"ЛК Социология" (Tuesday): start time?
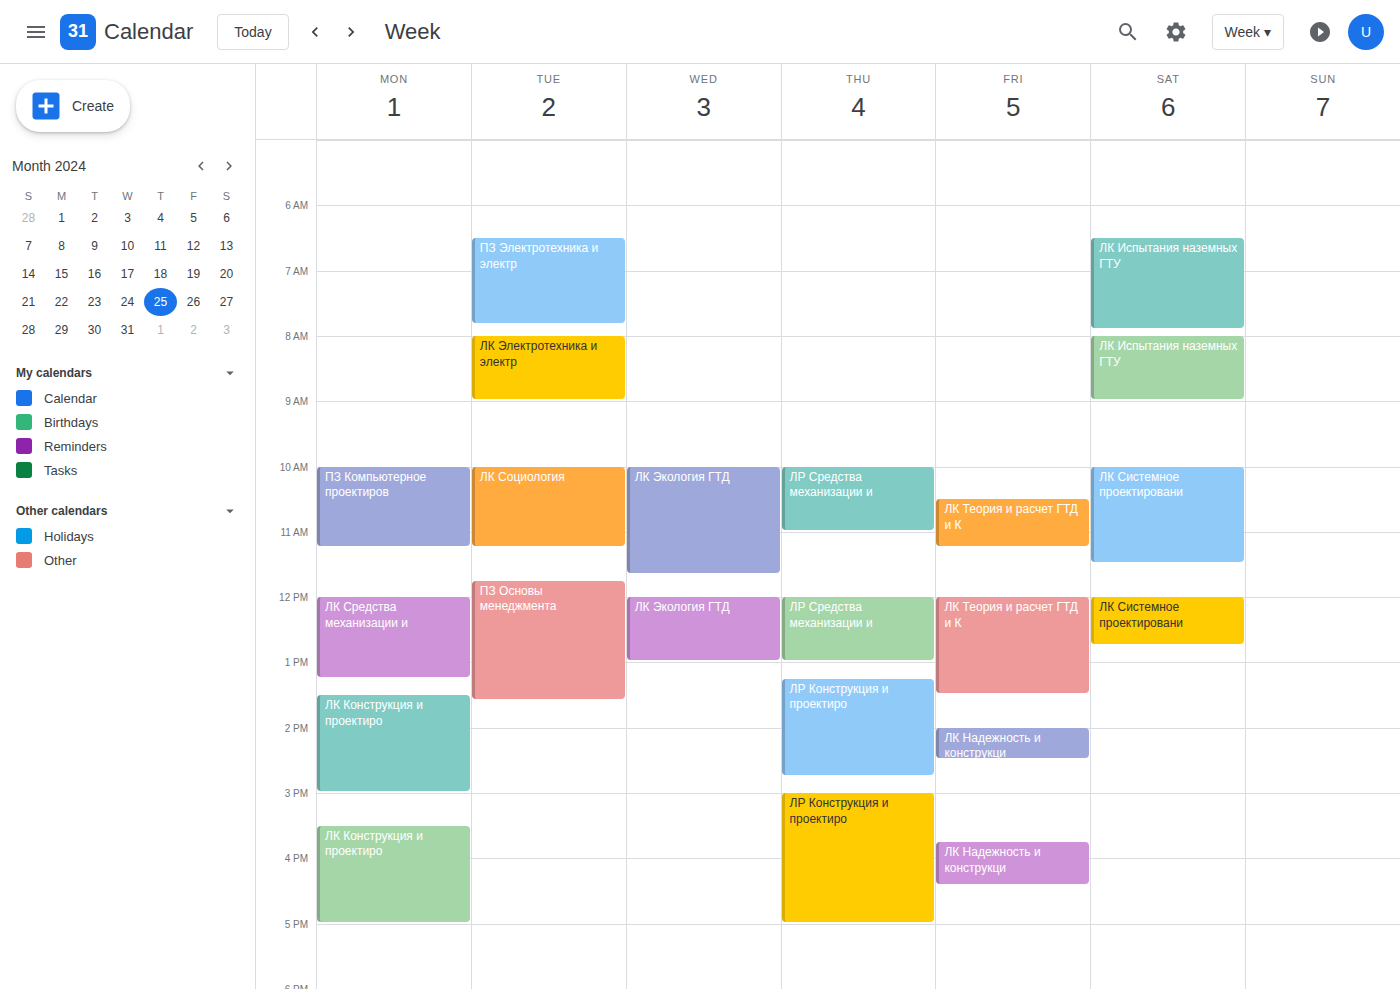
10:00 AM